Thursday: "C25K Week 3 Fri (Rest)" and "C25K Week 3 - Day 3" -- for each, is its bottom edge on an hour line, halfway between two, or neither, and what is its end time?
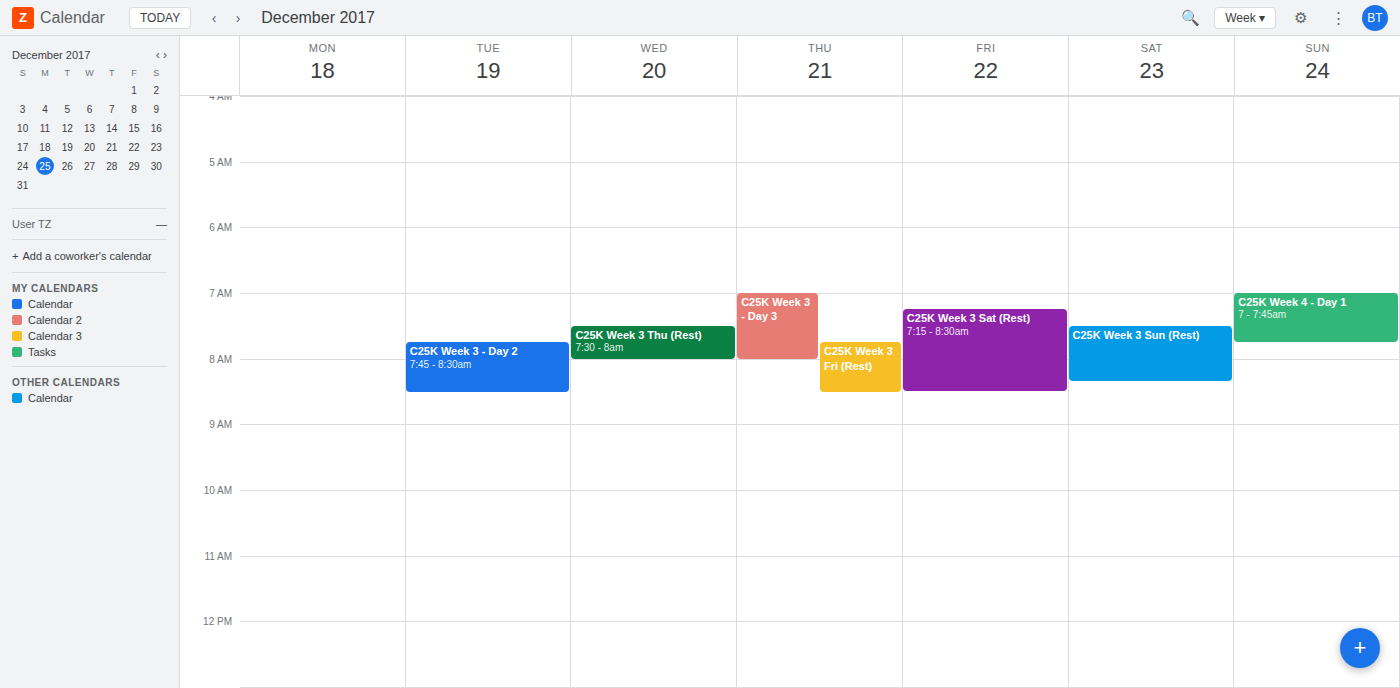
"C25K Week 3 Fri (Rest)": 8:30 AM, halfway between the 8 AM and 9 AM lines. "C25K Week 3 - Day 3": 8:00 AM, exactly on the 8 AM line.